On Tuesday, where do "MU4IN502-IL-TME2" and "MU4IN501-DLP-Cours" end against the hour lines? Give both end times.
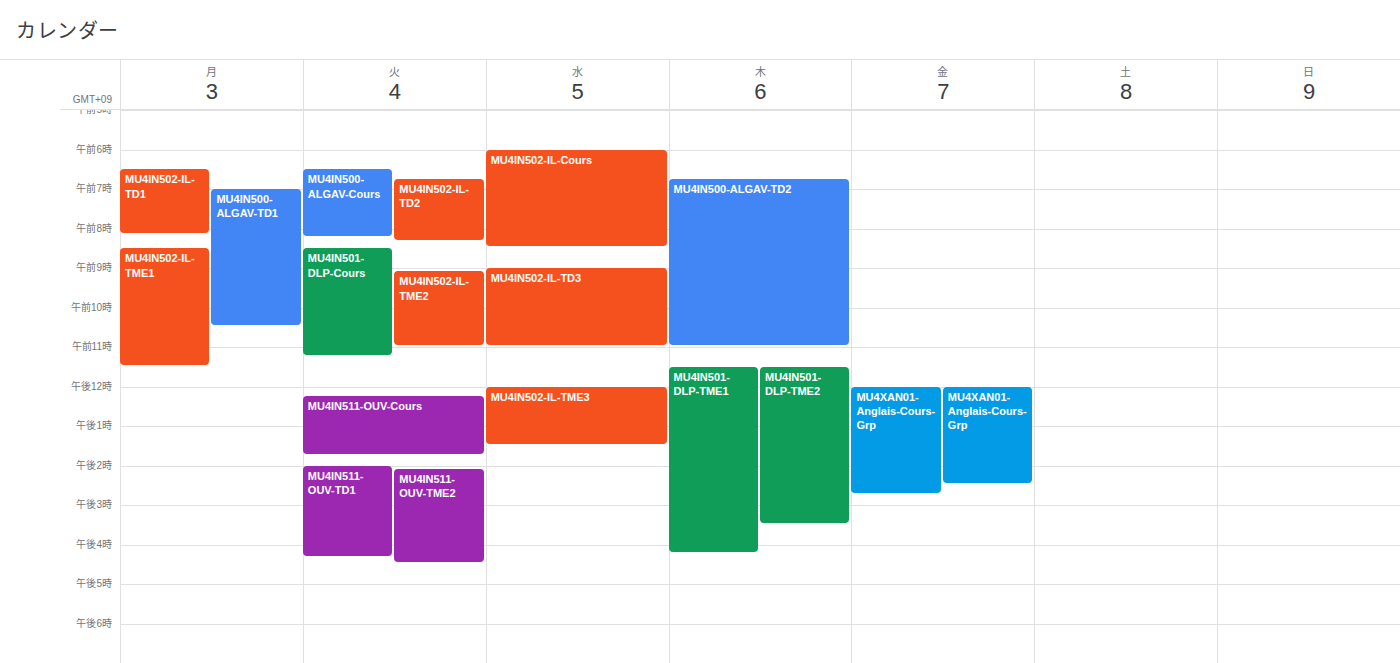
"MU4IN502-IL-TME2": 11:00 AM, exactly on the 11 AM line. "MU4IN501-DLP-Cours": 11:15 AM, neither: a quarter of the way from the 11 AM line to the 12 PM line.